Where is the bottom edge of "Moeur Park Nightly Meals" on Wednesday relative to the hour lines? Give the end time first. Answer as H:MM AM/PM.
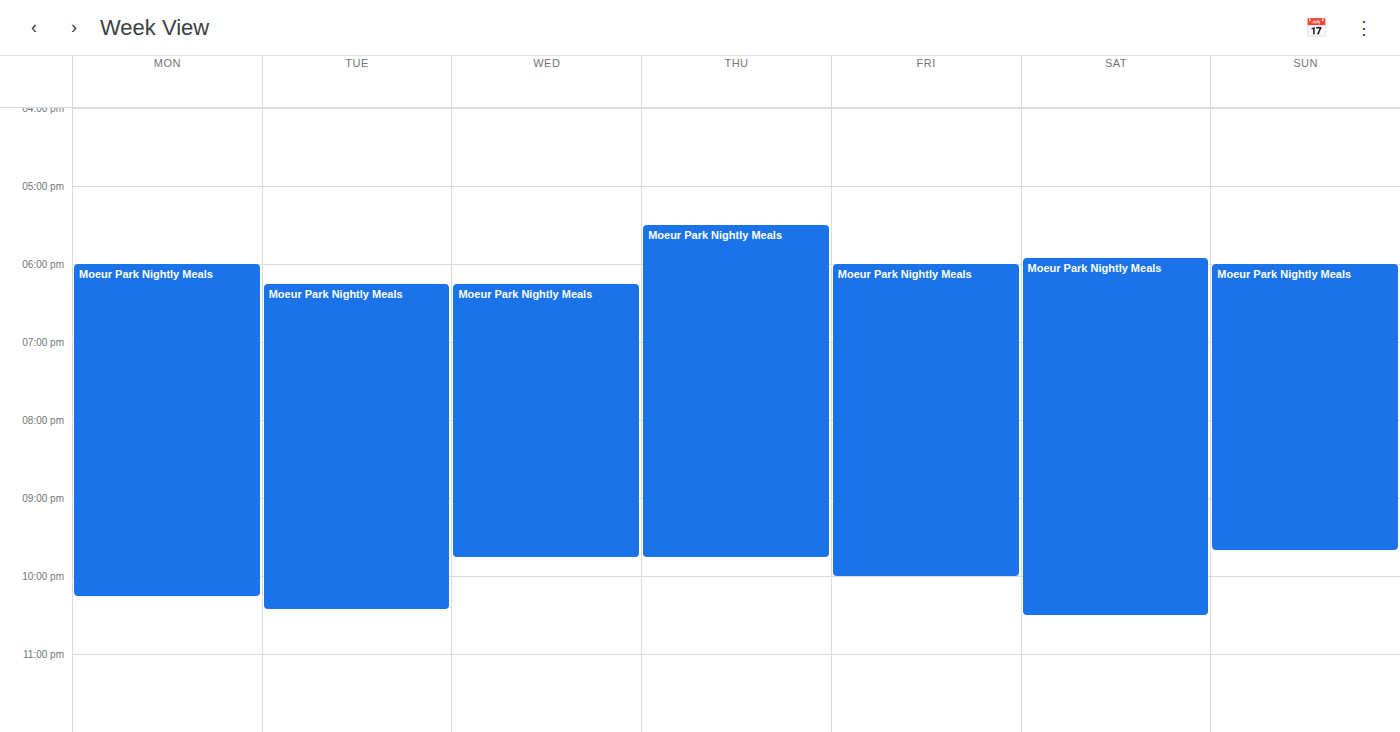
9:45 PM -- neither: three quarters of the way from the 9 PM line to the 10 PM line.